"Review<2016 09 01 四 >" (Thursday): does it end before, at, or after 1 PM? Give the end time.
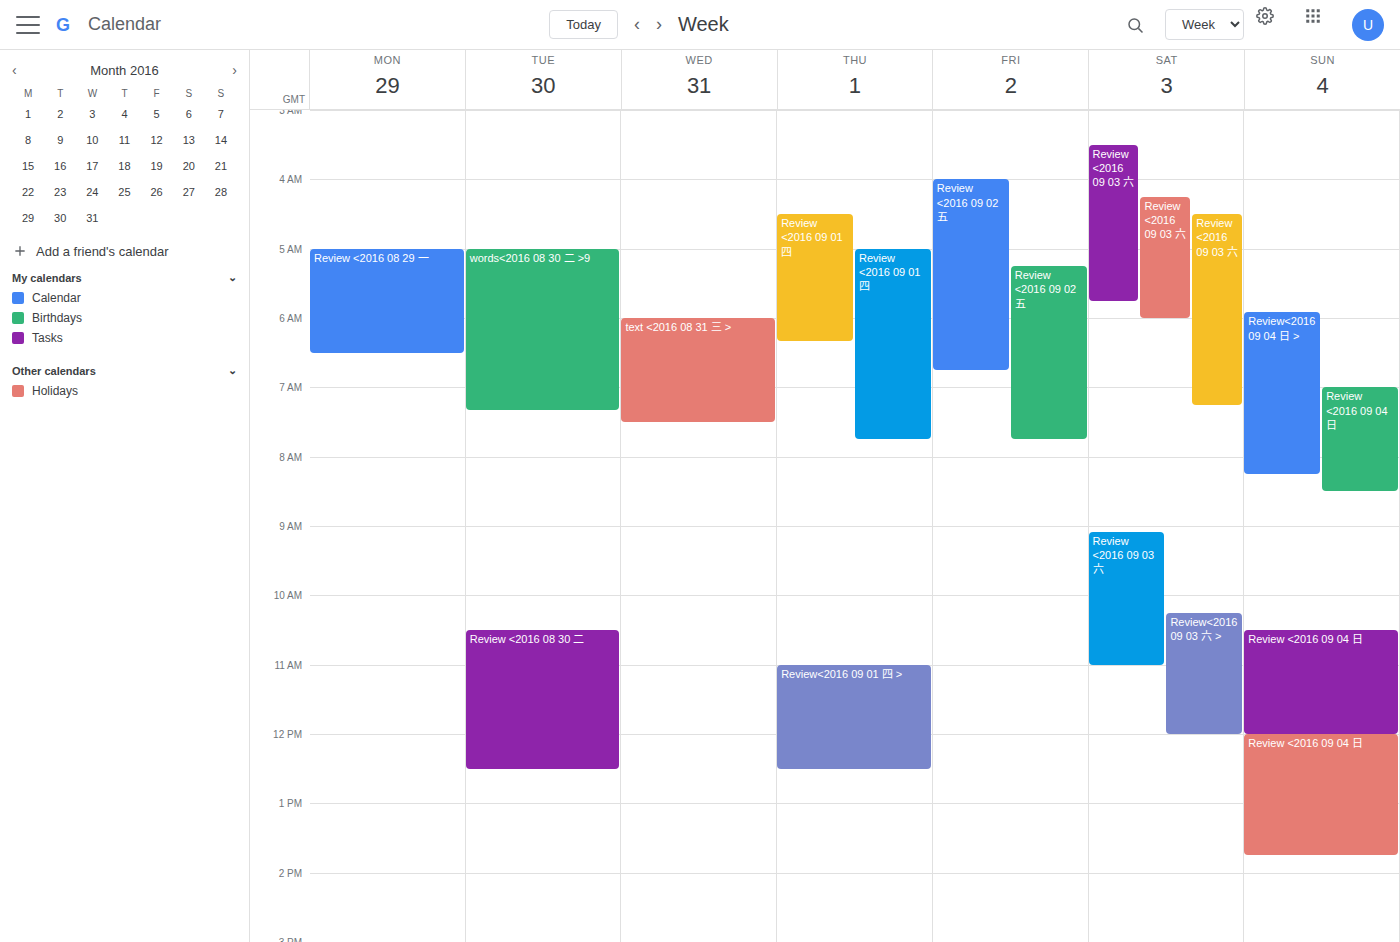
12:30 PM -- before 1 PM, 30 minutes above the 1 PM line.